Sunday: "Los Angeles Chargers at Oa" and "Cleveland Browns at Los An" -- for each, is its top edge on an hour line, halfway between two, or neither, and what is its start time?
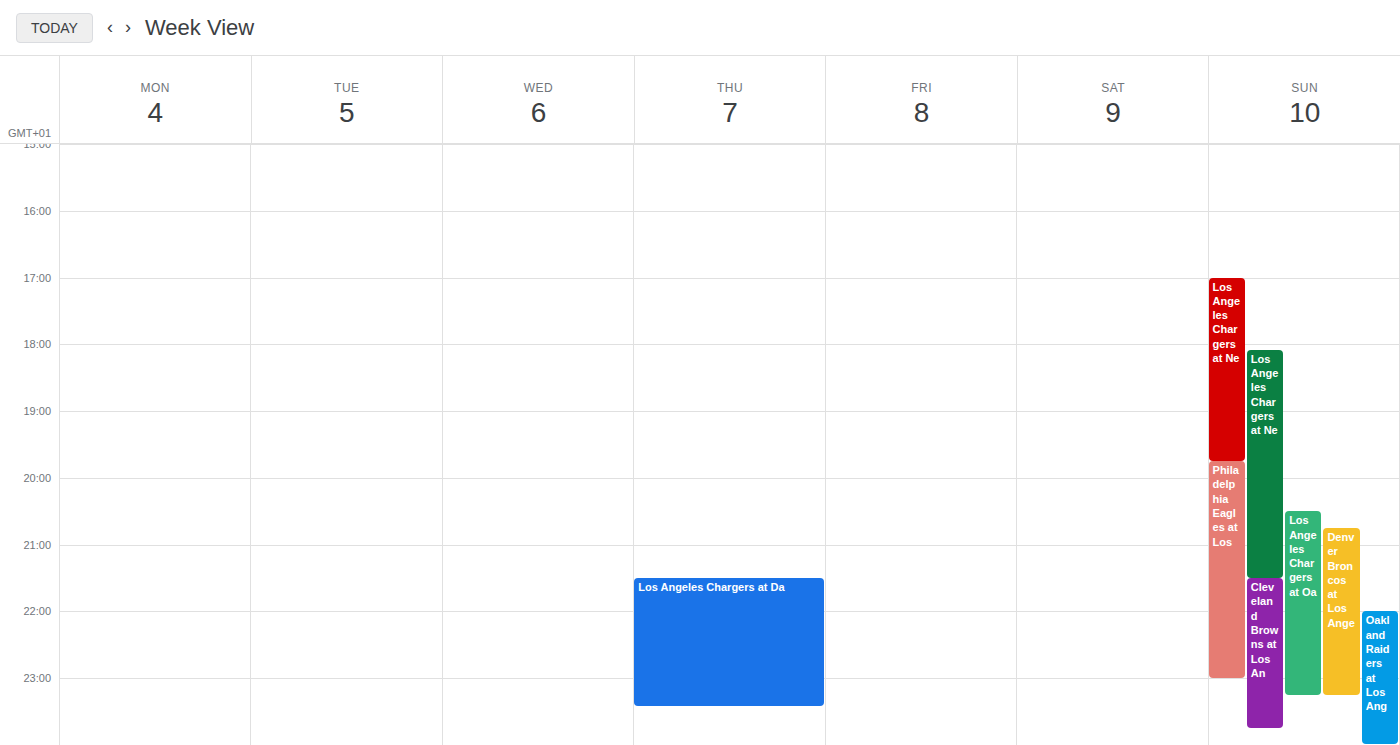
"Los Angeles Chargers at Oa": 8:30 PM, halfway between the 8 PM and 9 PM lines. "Cleveland Browns at Los An": 9:30 PM, halfway between the 9 PM and 10 PM lines.